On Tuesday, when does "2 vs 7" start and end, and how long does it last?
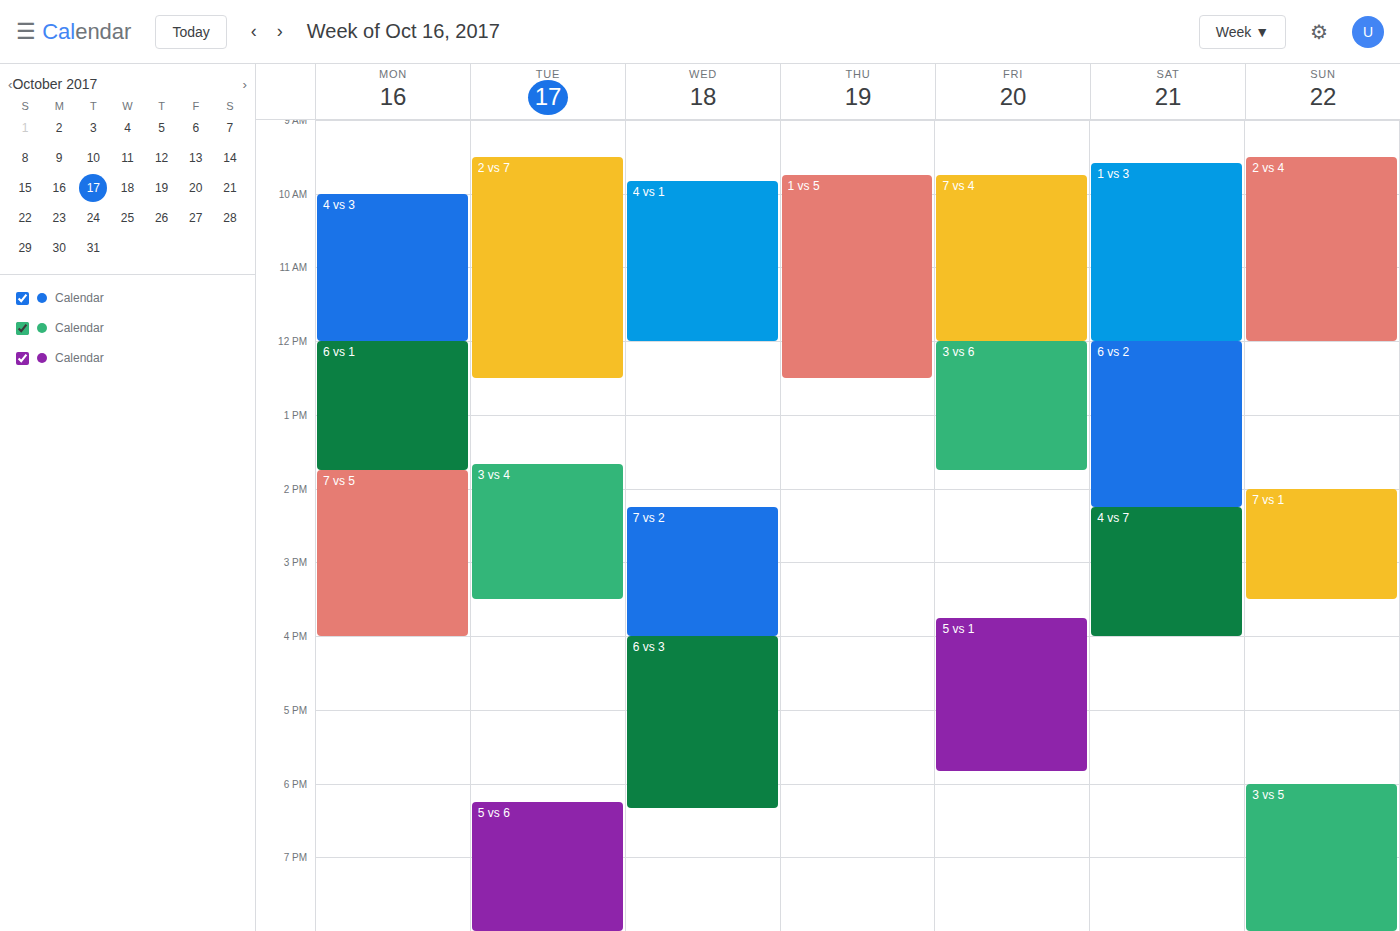
9:30 AM to 12:30 PM, 3 hours